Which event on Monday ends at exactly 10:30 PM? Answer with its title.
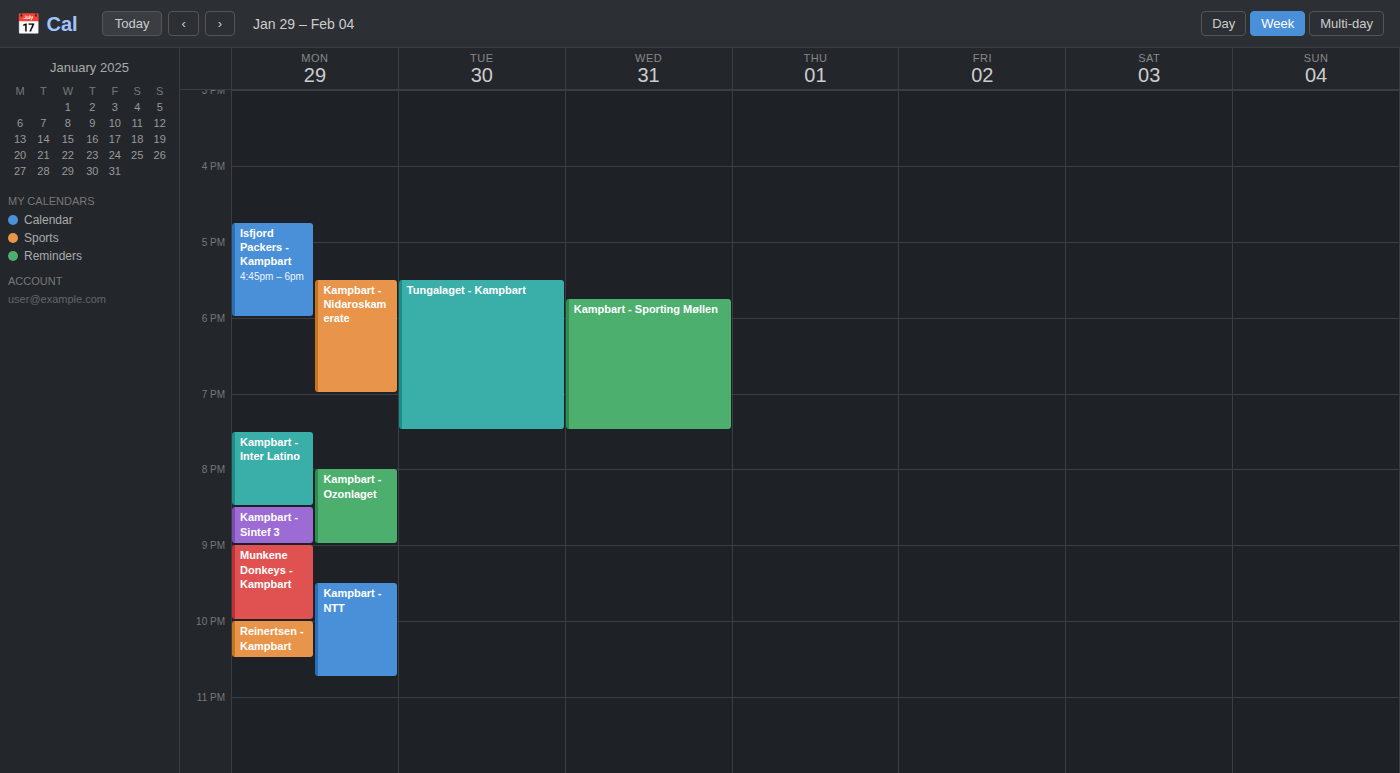
"Reinertsen - Kampbart"